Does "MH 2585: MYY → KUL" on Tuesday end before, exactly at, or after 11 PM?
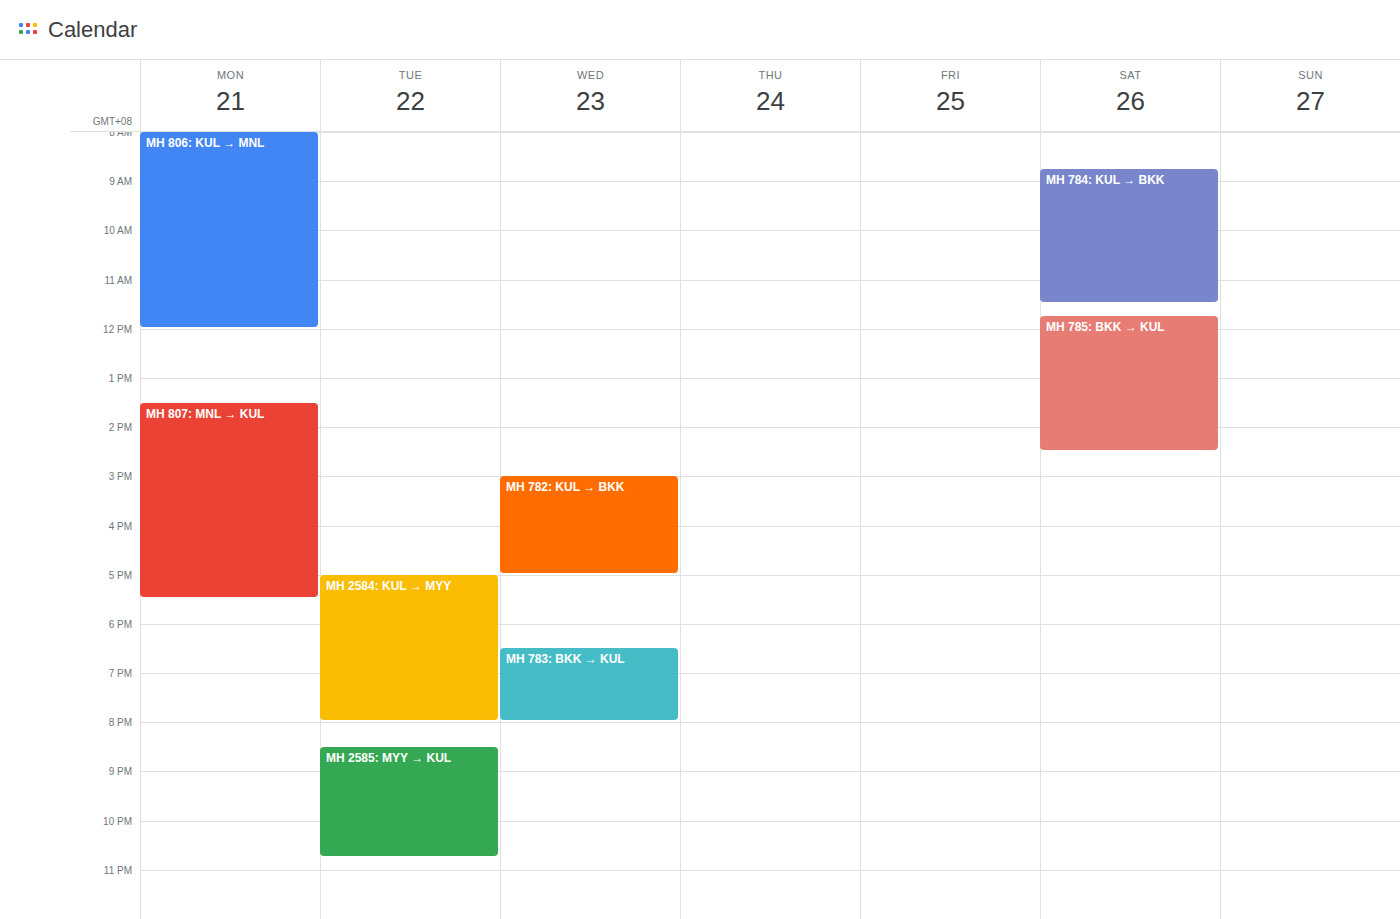
10:45 PM -- before 11 PM, 15 minutes above the 11 PM line.